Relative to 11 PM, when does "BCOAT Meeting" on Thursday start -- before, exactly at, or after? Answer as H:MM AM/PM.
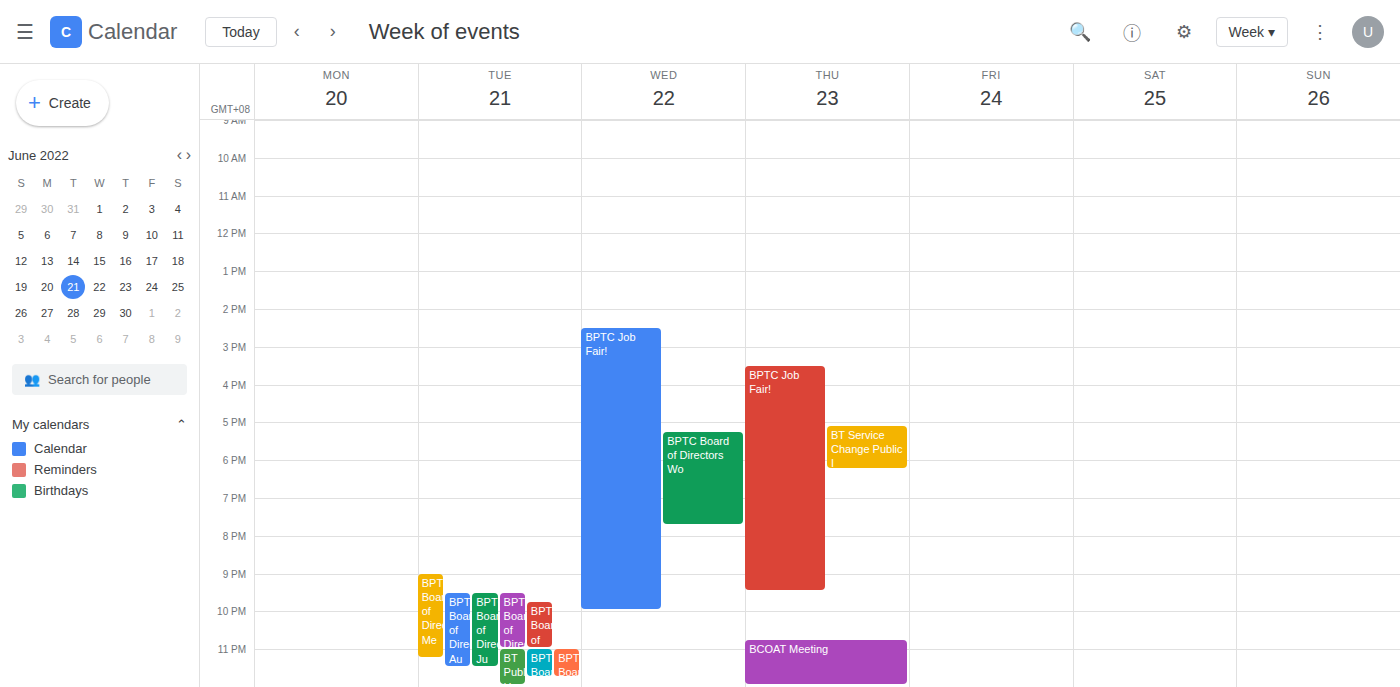
10:45 PM -- before 11 PM, 15 minutes above the 11 PM line.